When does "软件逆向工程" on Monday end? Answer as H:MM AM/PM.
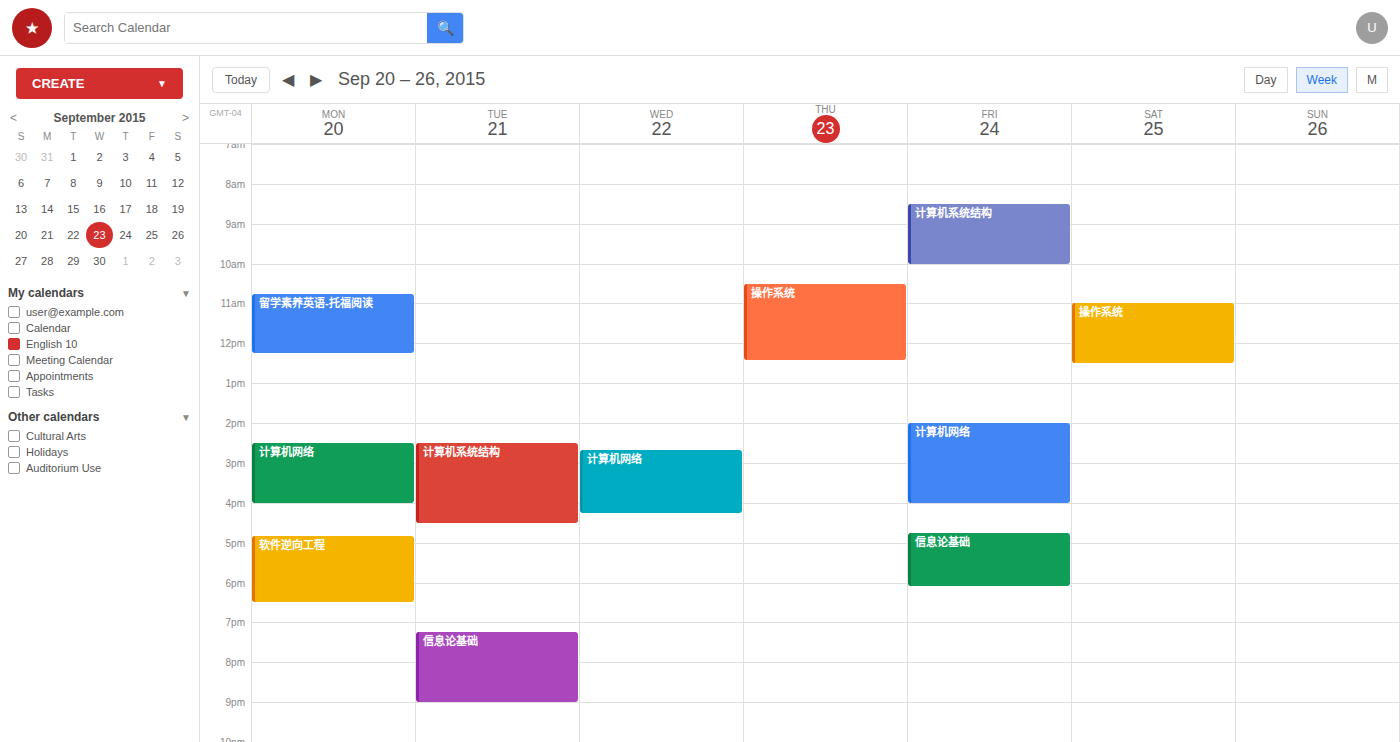
6:30 PM